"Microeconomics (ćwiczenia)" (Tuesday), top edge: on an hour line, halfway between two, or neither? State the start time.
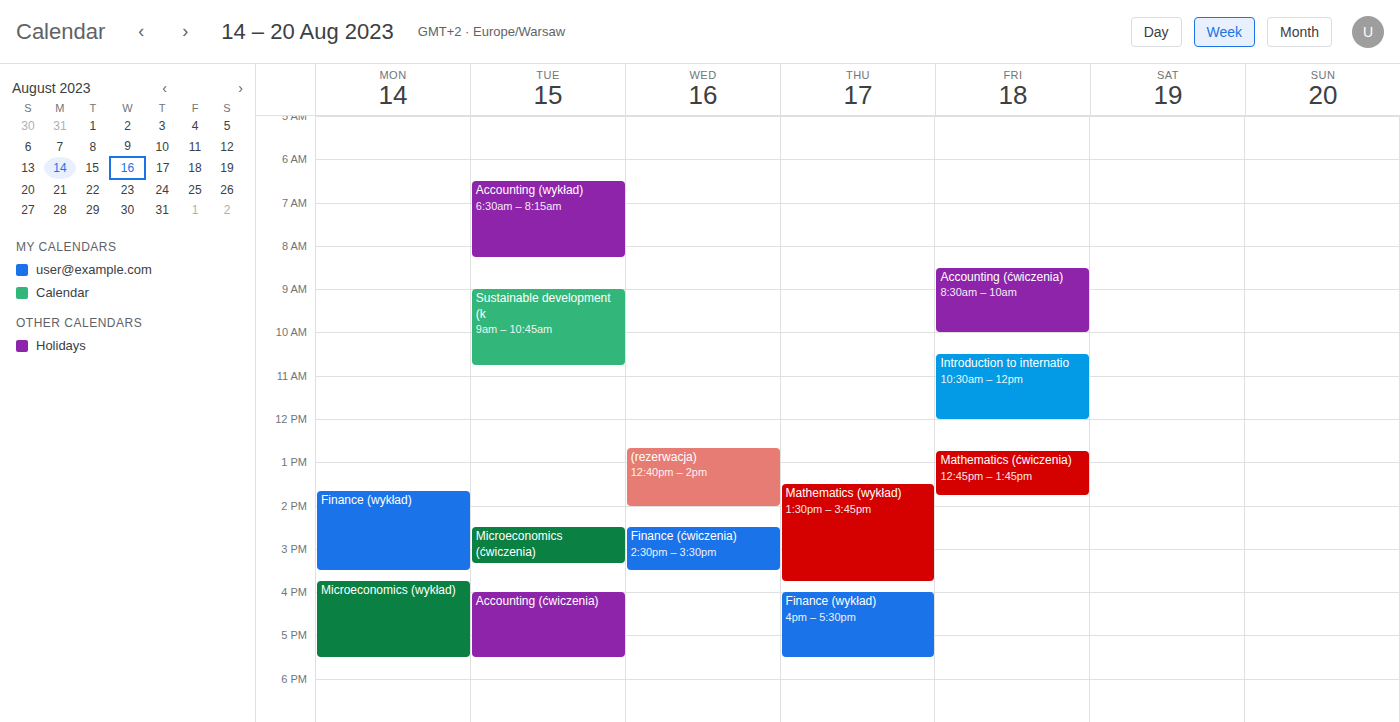
2:30 PM -- halfway between the 2 PM and 3 PM lines.